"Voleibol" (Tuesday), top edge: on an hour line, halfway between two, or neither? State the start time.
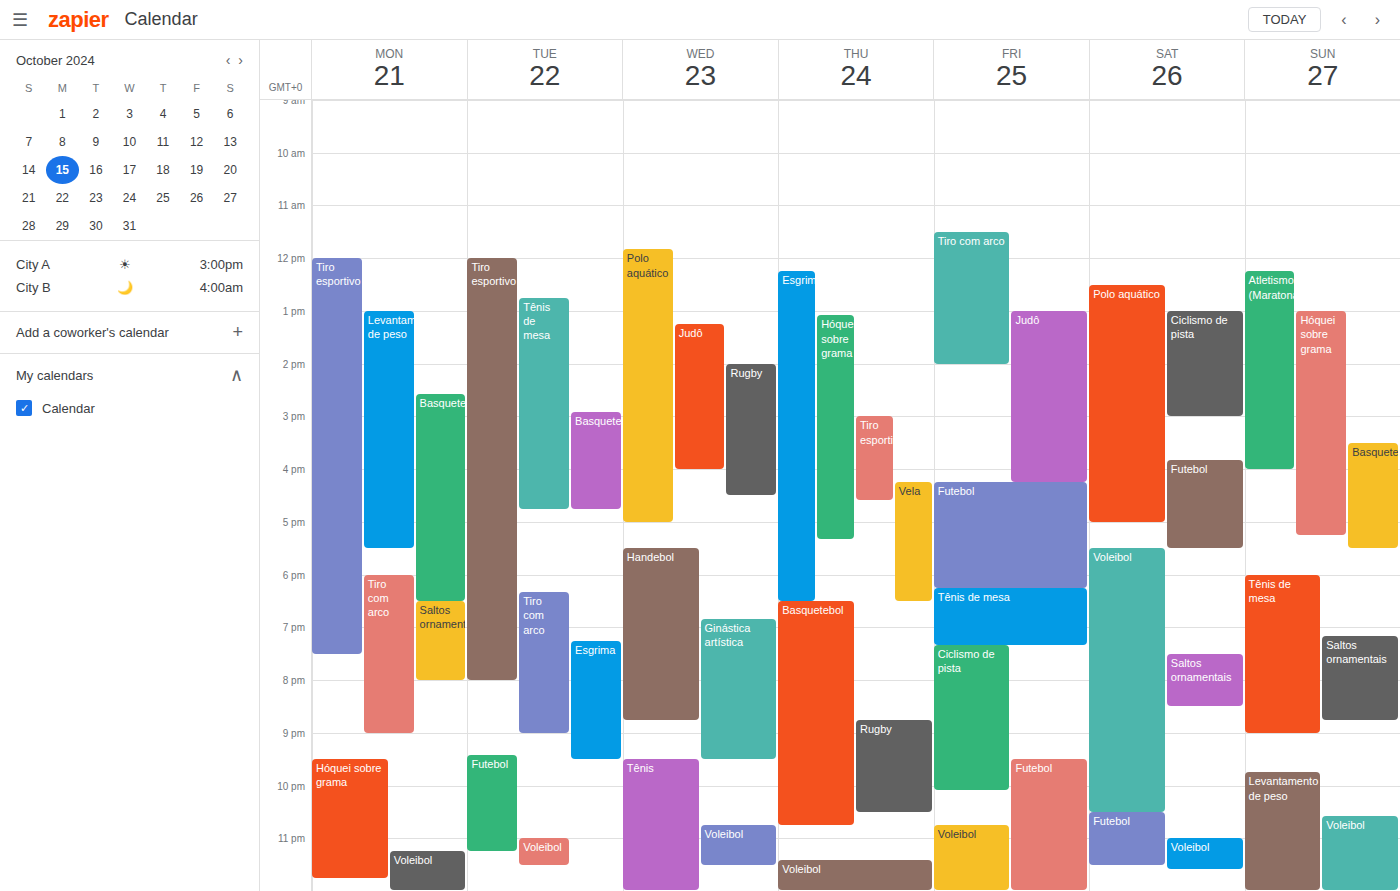
11:00 PM -- exactly on the 11 PM line.